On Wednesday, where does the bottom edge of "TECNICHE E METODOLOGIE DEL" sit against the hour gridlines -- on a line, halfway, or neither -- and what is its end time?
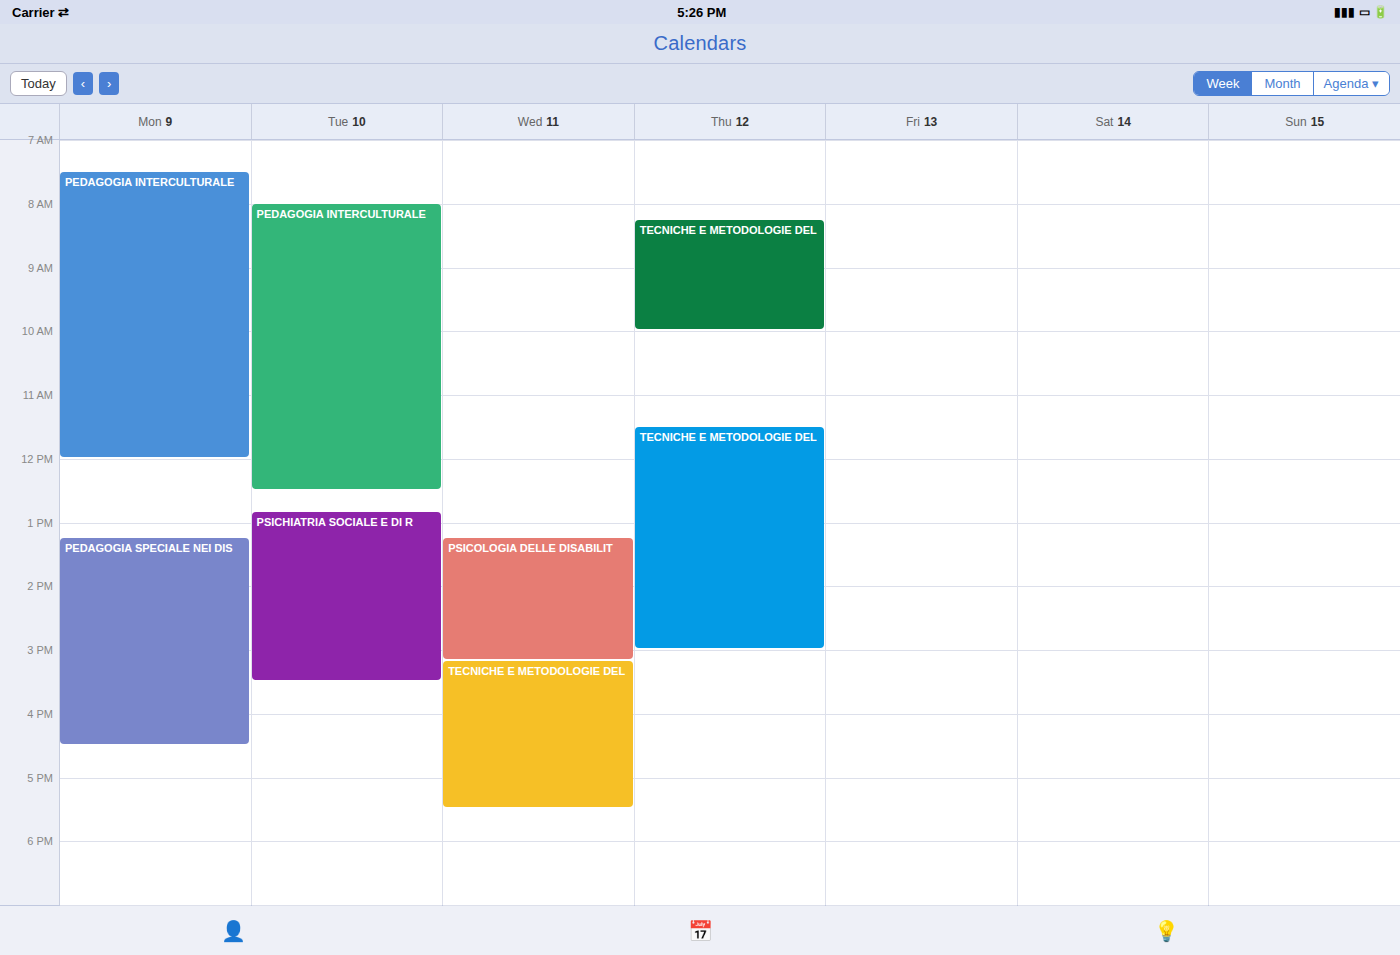
17:30 -- halfway between the 17:00 and 18:00 lines.